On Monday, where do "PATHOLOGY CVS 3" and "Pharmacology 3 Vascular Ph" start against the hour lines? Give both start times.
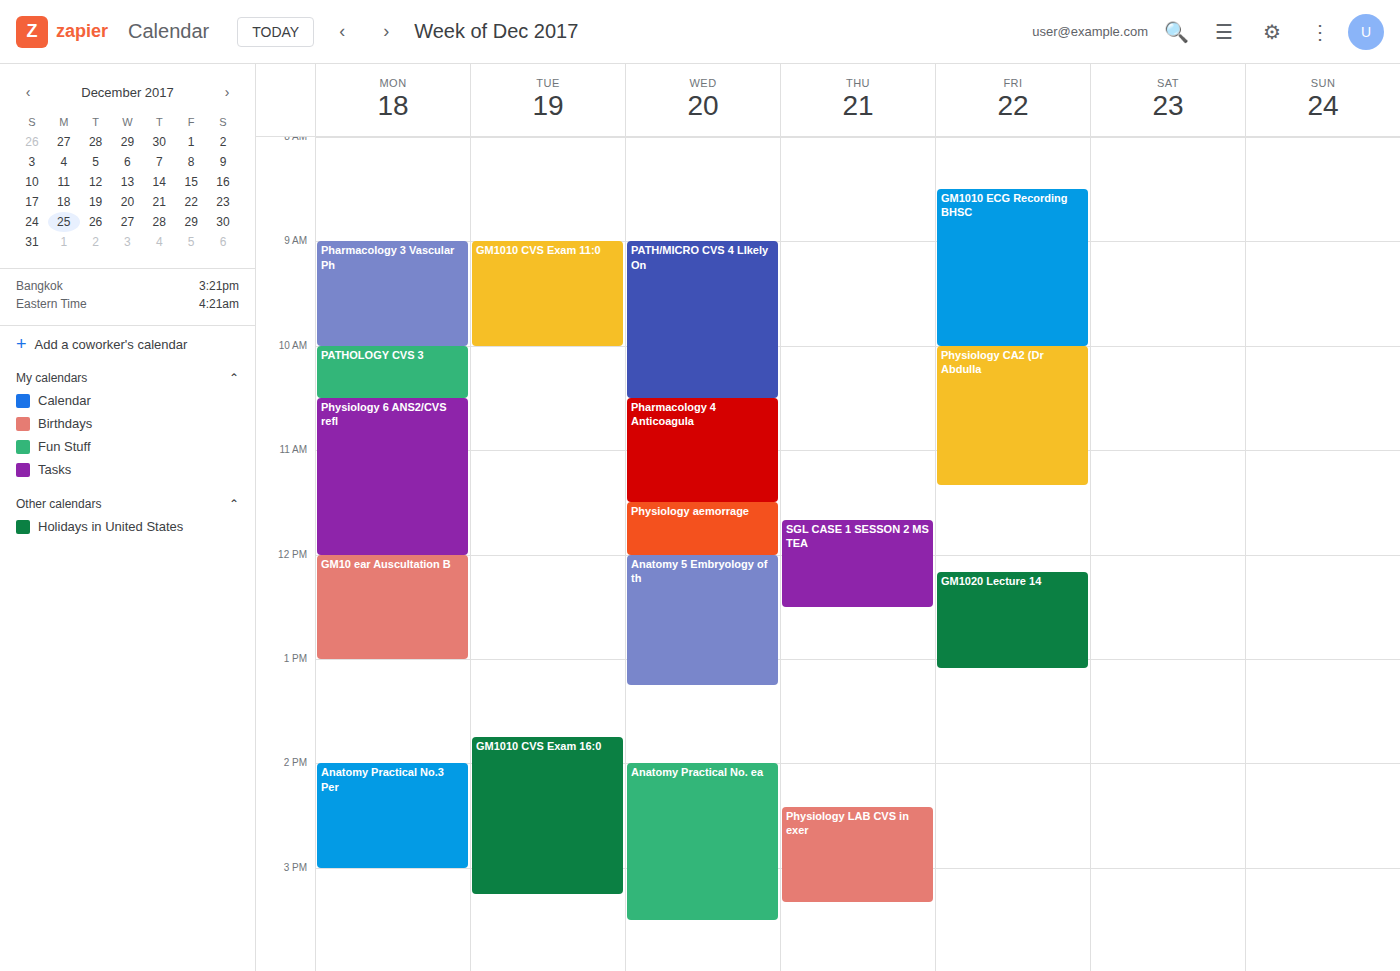
"PATHOLOGY CVS 3": 10:00 AM, exactly on the 10 AM line. "Pharmacology 3 Vascular Ph": 9:00 AM, exactly on the 9 AM line.